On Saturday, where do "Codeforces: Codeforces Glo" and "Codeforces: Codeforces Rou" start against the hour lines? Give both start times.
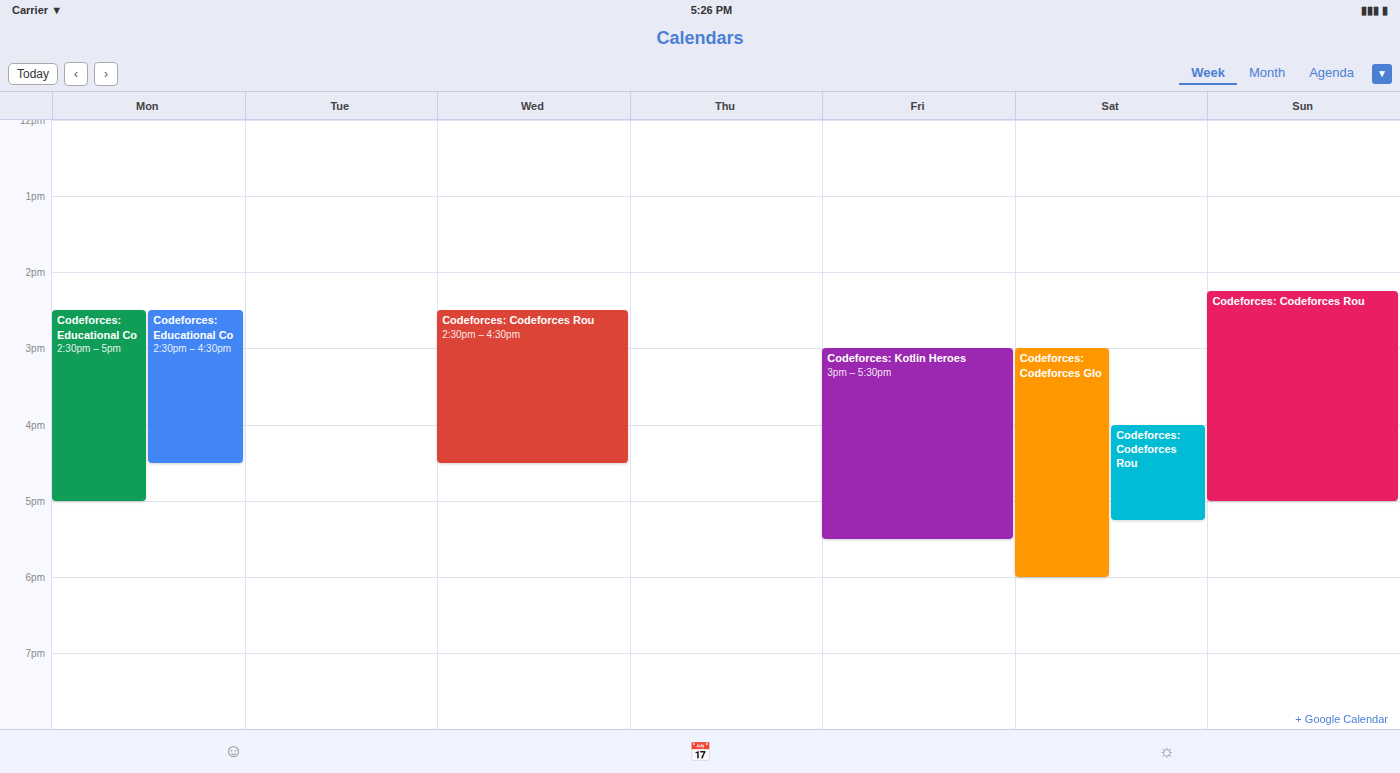
"Codeforces: Codeforces Glo": 15:00, exactly on the 15:00 line. "Codeforces: Codeforces Rou": 16:00, exactly on the 16:00 line.